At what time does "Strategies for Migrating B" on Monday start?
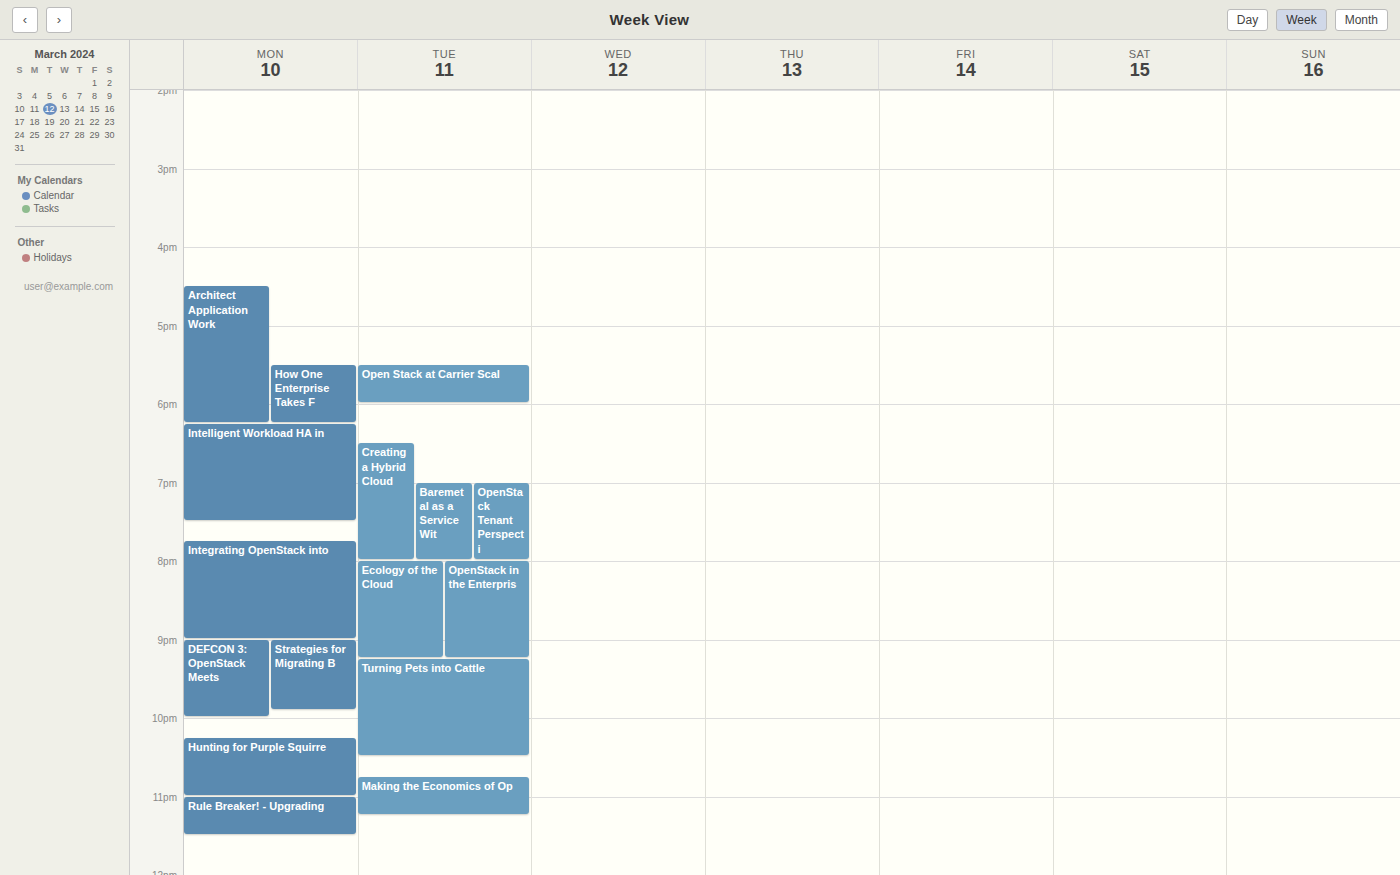
9:00 PM